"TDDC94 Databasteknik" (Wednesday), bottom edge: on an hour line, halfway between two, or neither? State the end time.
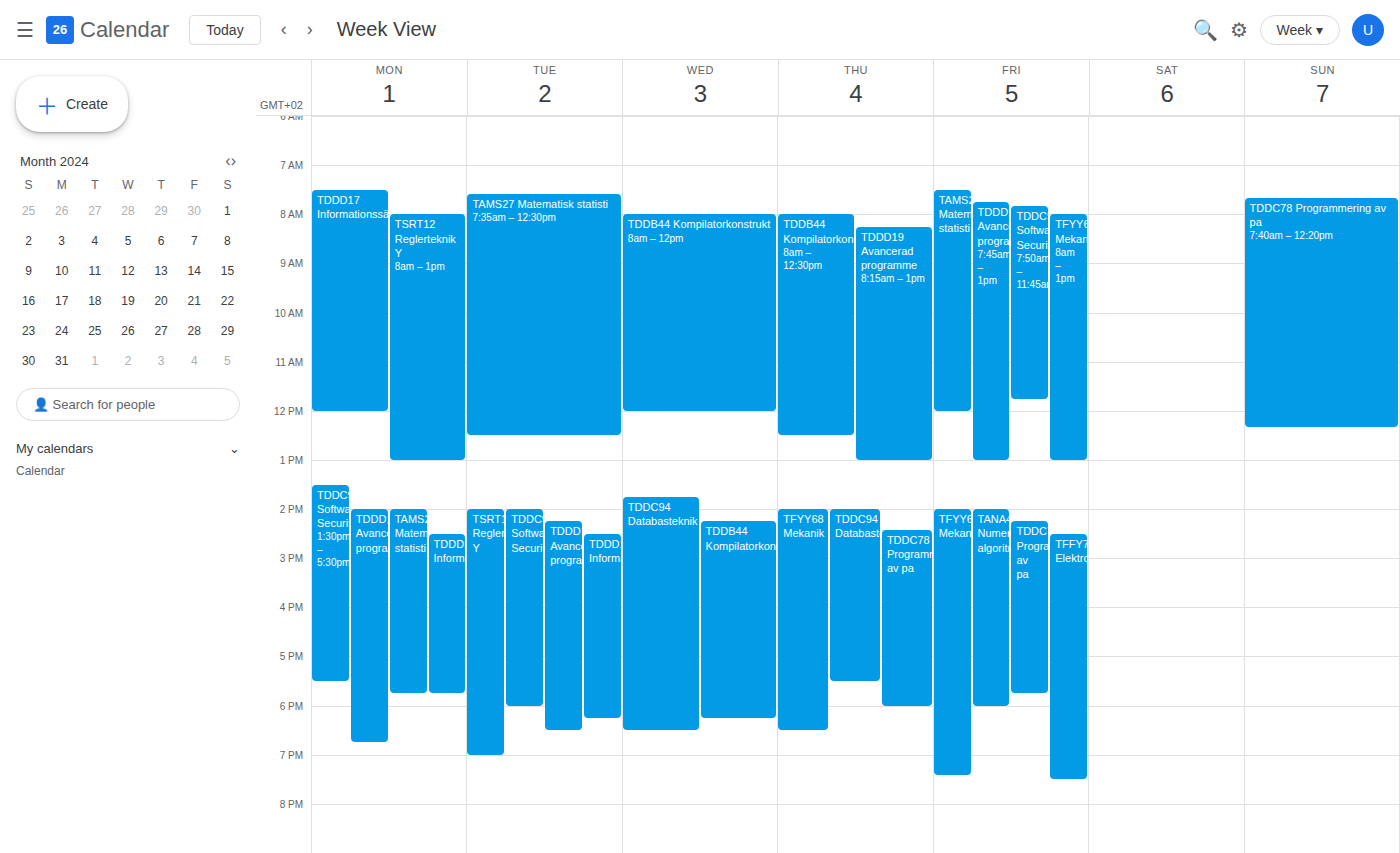
6:30 PM -- halfway between the 6 PM and 7 PM lines.